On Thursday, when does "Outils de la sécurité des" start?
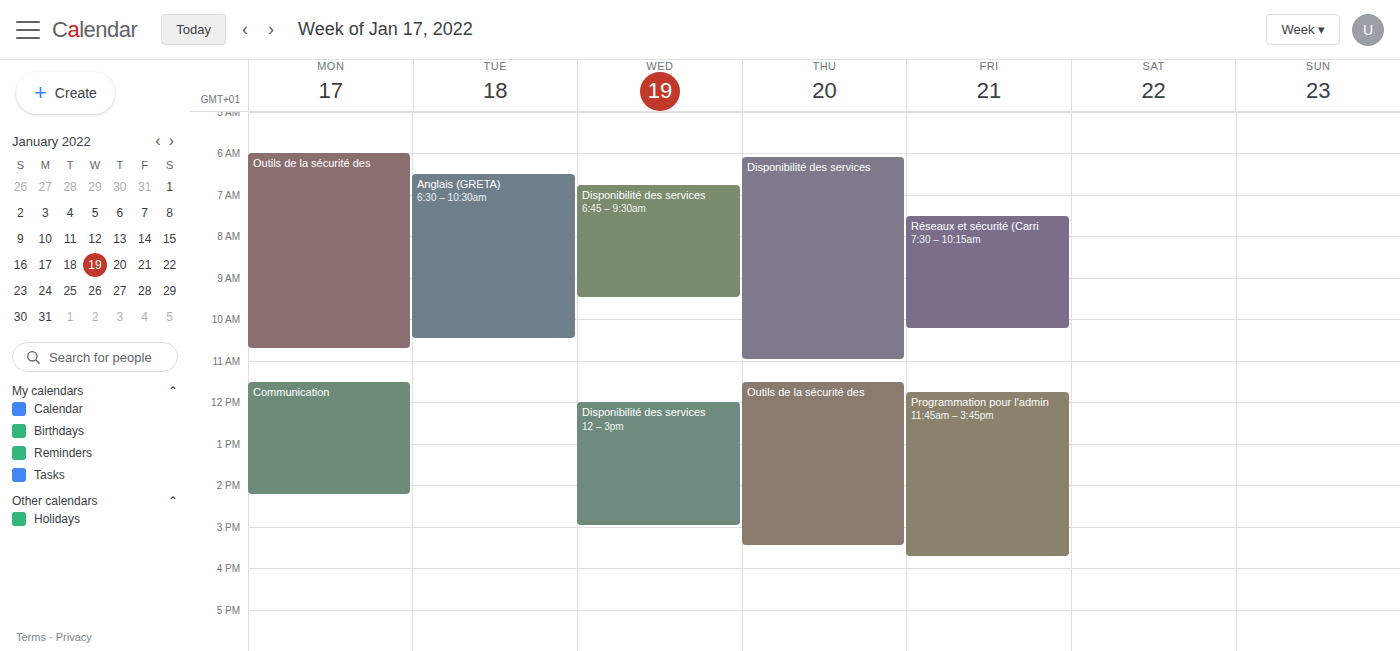
11:30